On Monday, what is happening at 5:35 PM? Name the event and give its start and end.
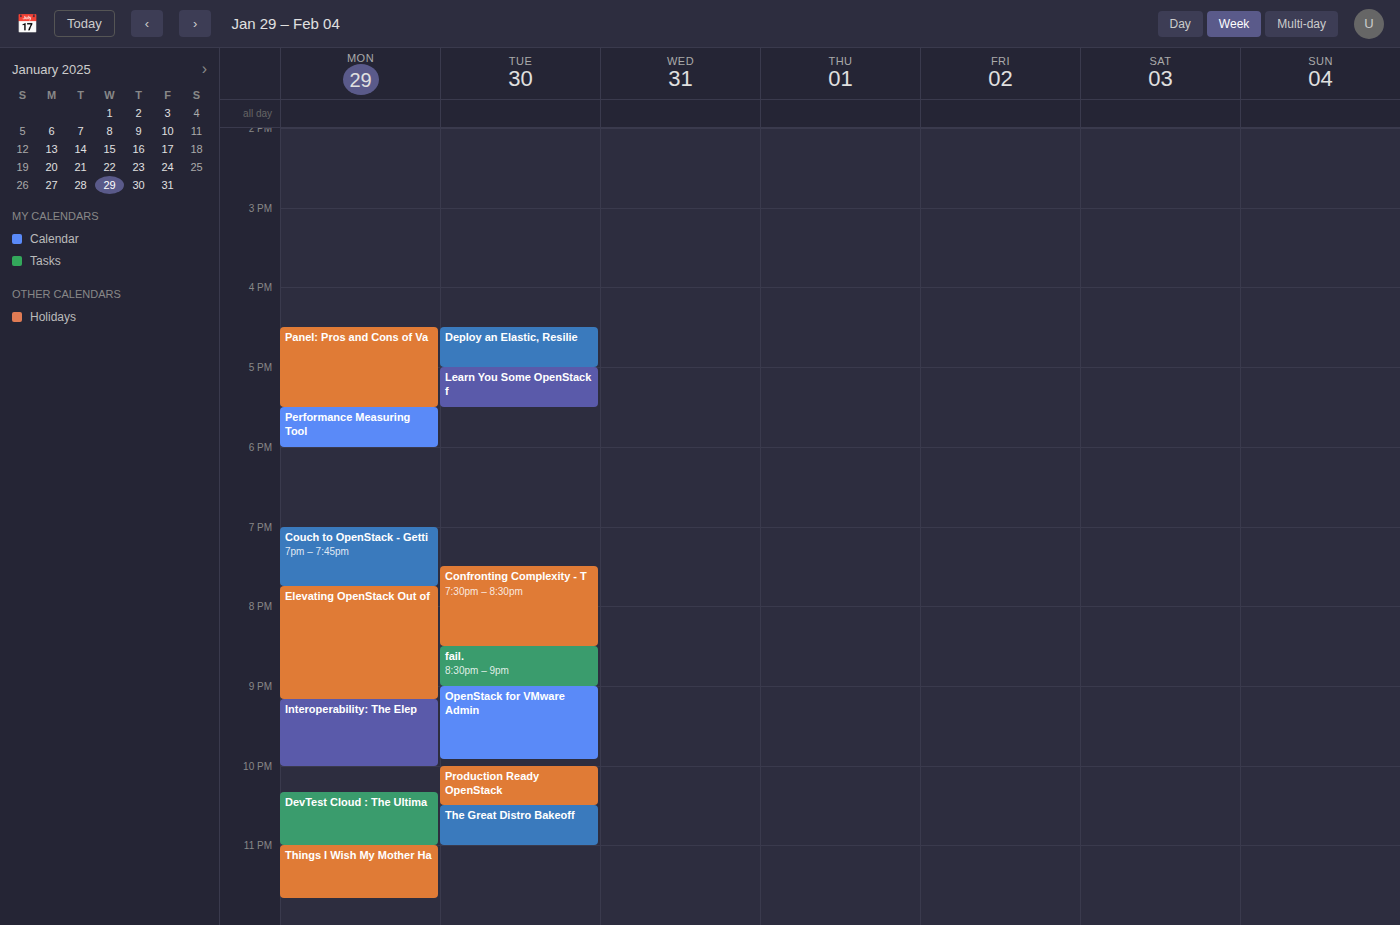
"Performance Measuring Tool", 5:30 PM to 6:00 PM